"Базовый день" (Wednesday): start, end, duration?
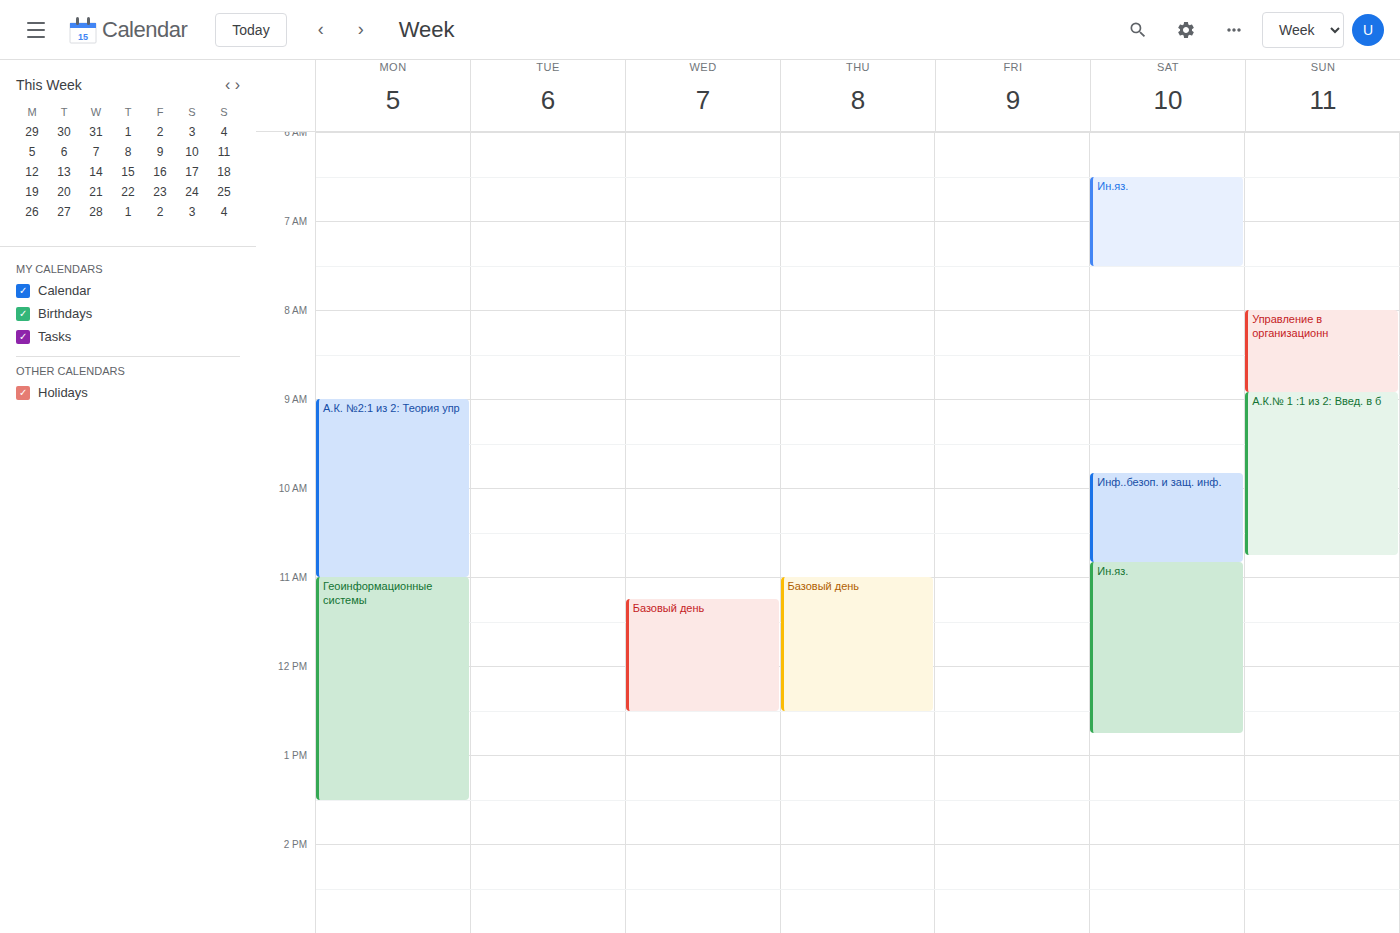
11:15 AM to 12:30 PM, 1 hour 15 minutes